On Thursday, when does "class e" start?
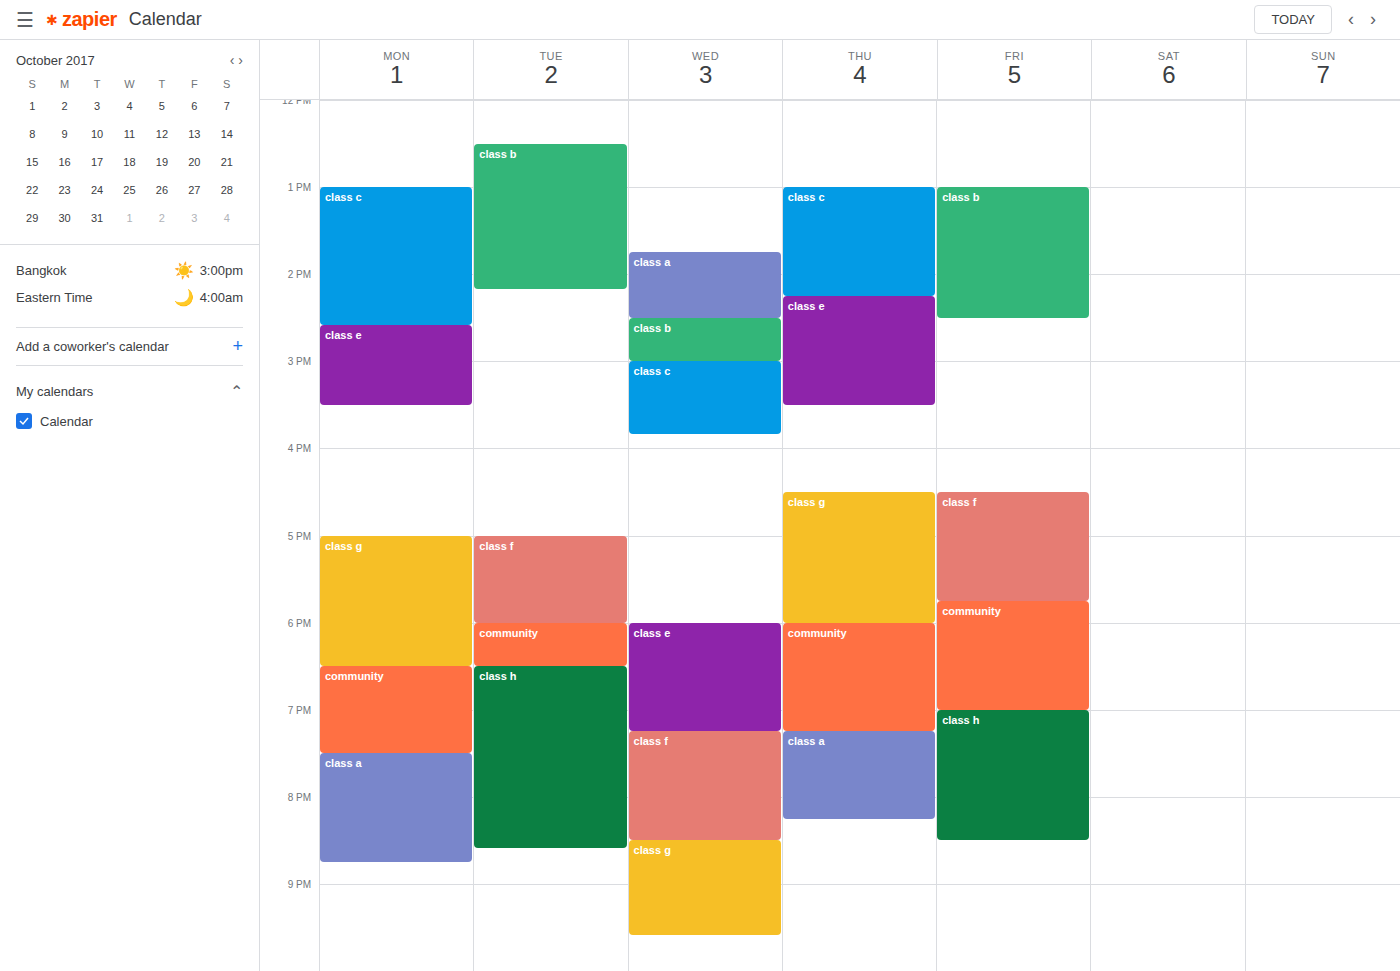
2:15 PM